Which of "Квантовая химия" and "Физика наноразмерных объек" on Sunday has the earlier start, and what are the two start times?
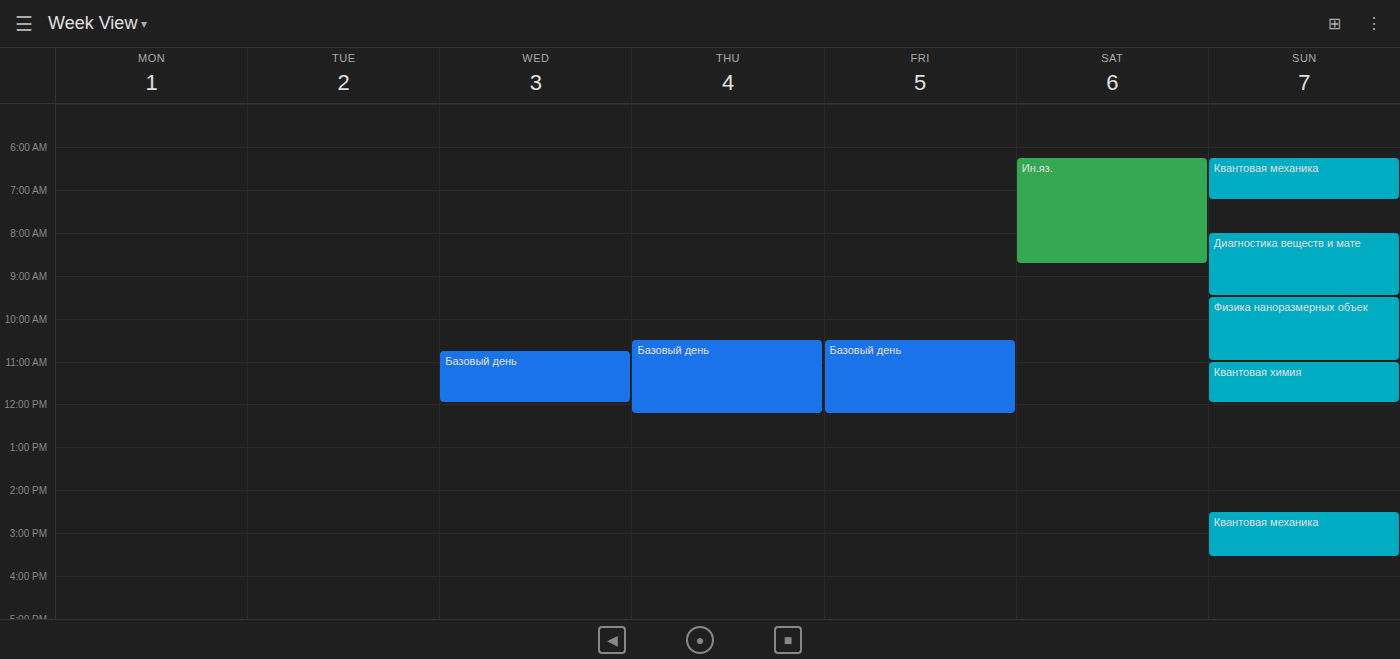
"Физика наноразмерных объек" 09:30; "Квантовая химия" 11:00.